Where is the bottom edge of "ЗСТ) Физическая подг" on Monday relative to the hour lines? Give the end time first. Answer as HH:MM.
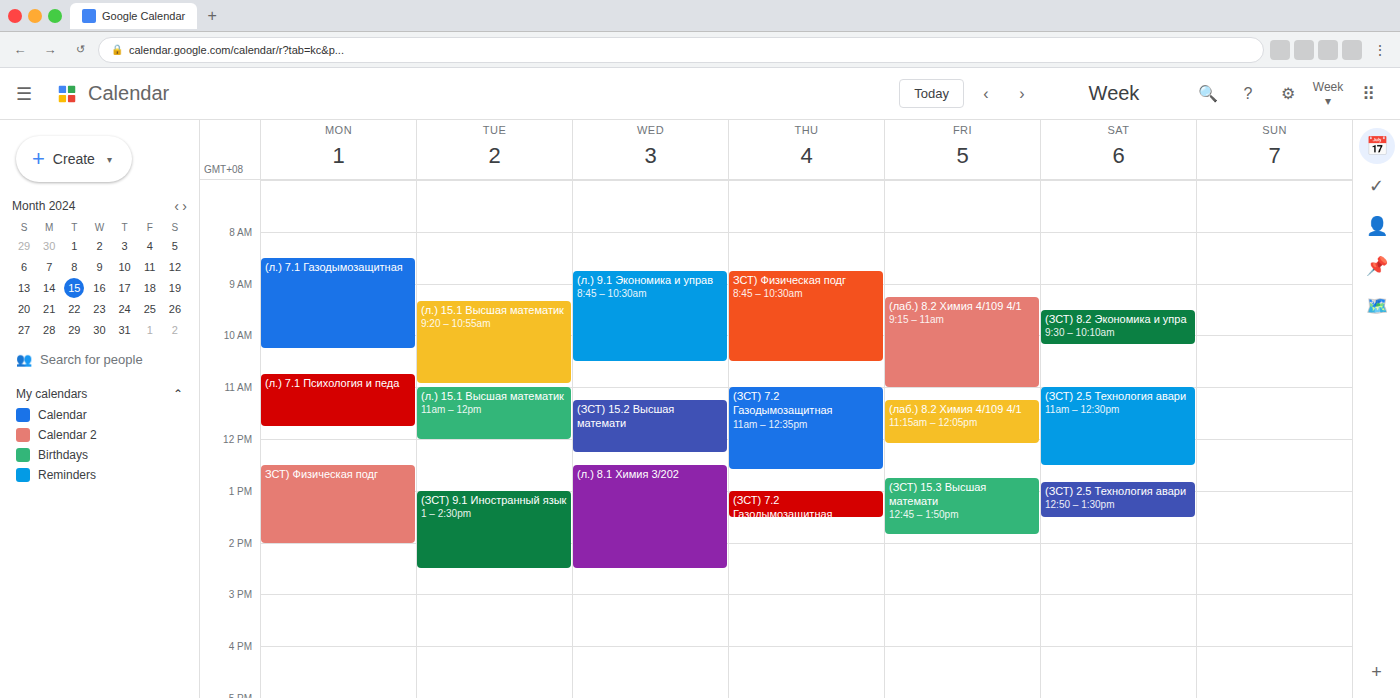
14:00 -- exactly on the 14:00 line.